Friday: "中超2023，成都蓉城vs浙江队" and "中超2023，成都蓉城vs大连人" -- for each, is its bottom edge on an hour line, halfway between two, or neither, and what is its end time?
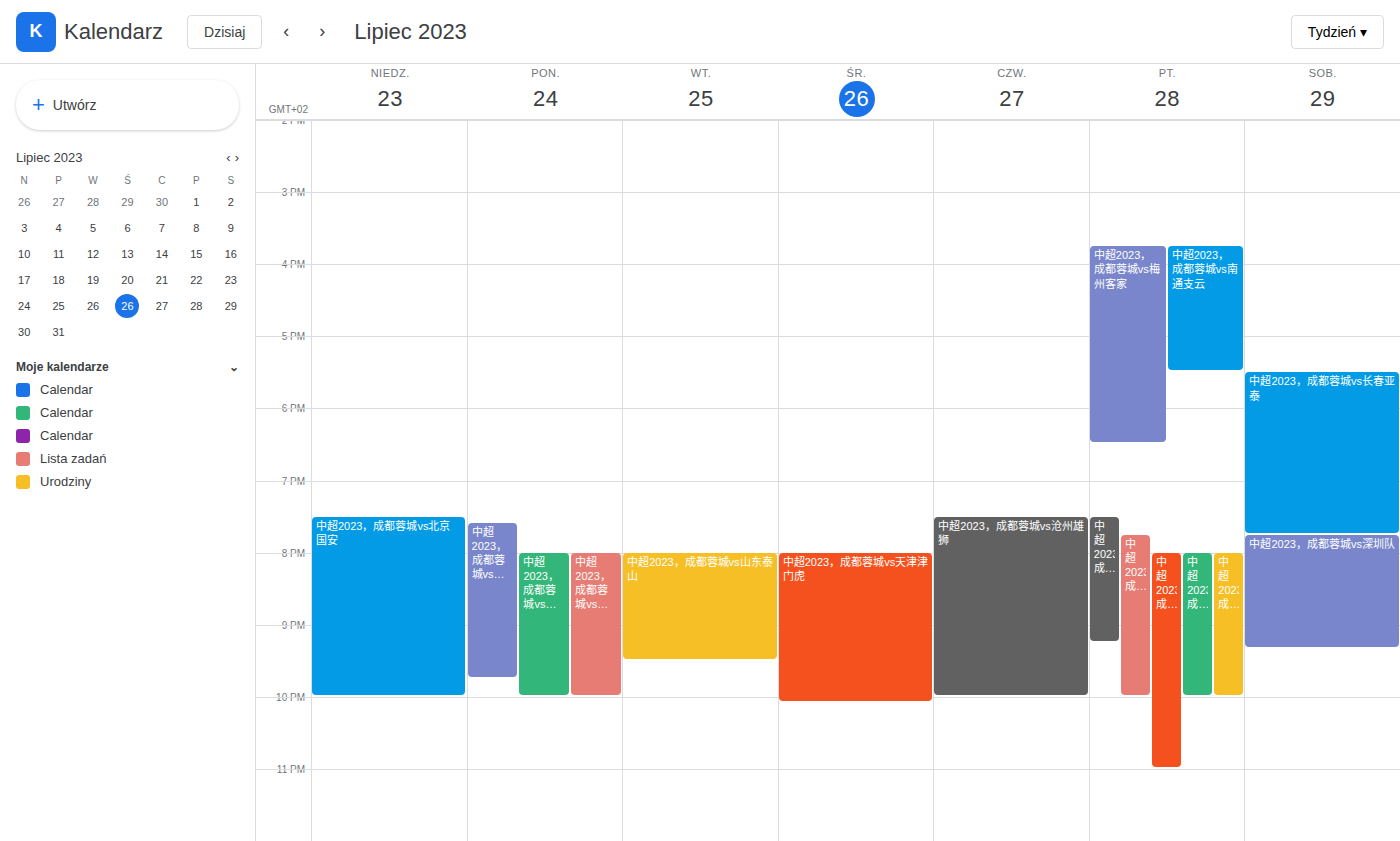
"中超2023，成都蓉城vs浙江队": 11:00 PM, exactly on the 11 PM line. "中超2023，成都蓉城vs大连人": 10:00 PM, exactly on the 10 PM line.